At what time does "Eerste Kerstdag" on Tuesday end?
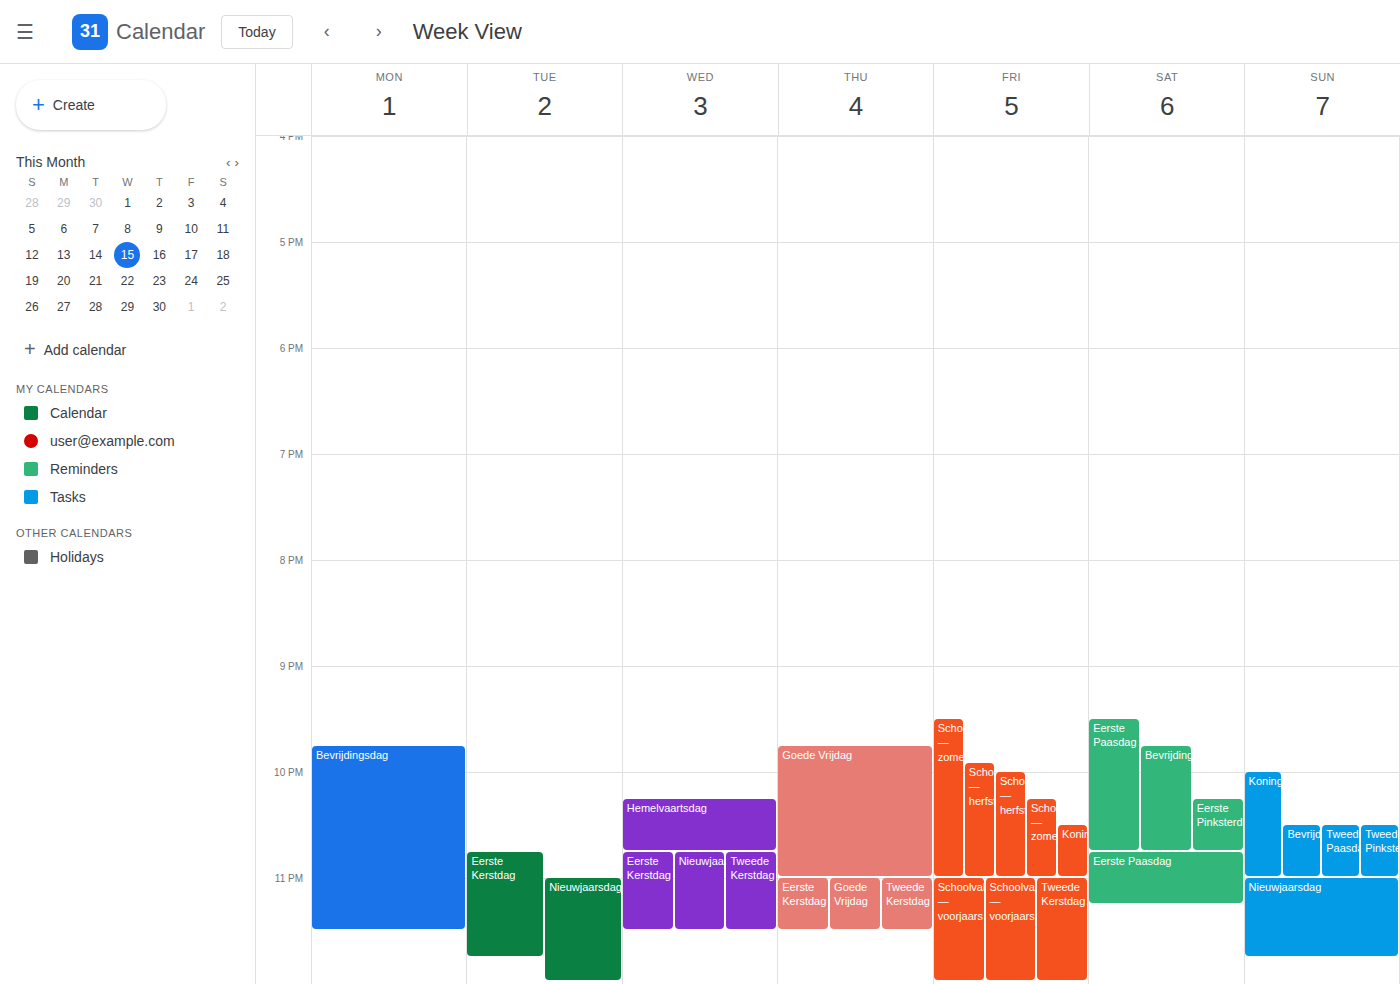
11:45 PM